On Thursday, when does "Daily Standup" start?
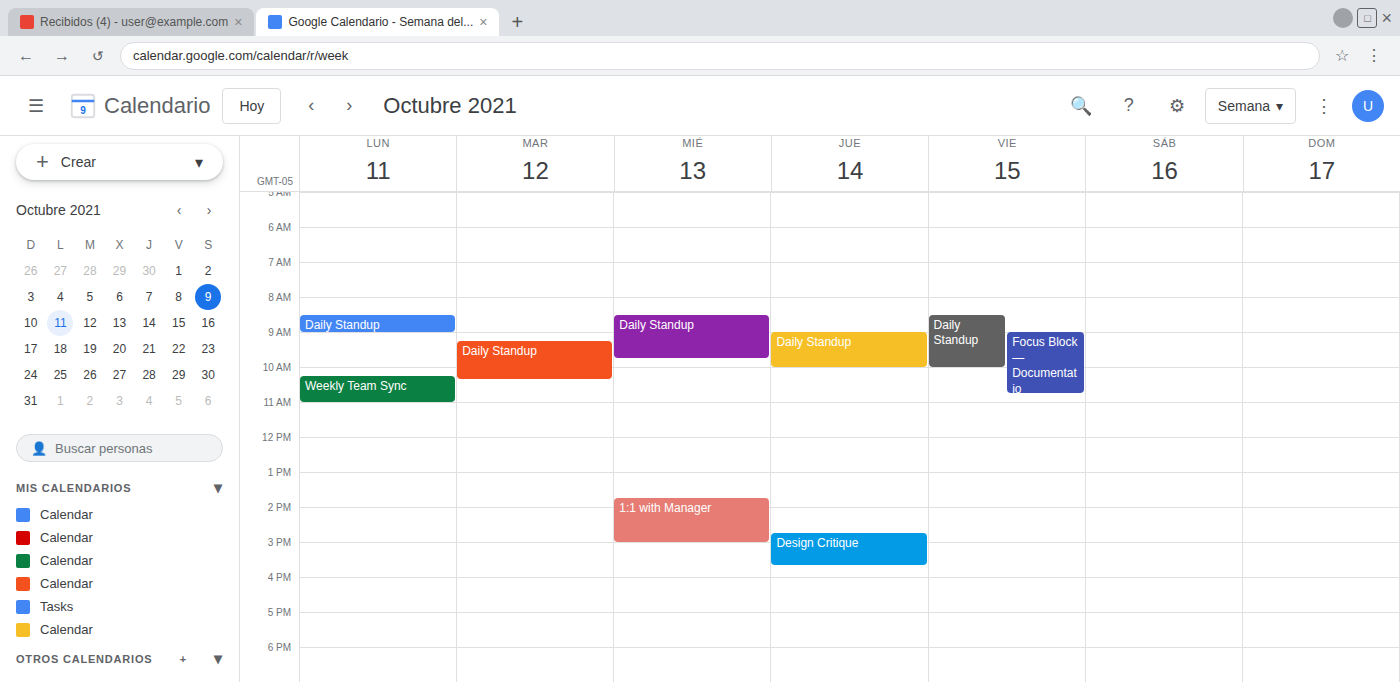
9:00 AM